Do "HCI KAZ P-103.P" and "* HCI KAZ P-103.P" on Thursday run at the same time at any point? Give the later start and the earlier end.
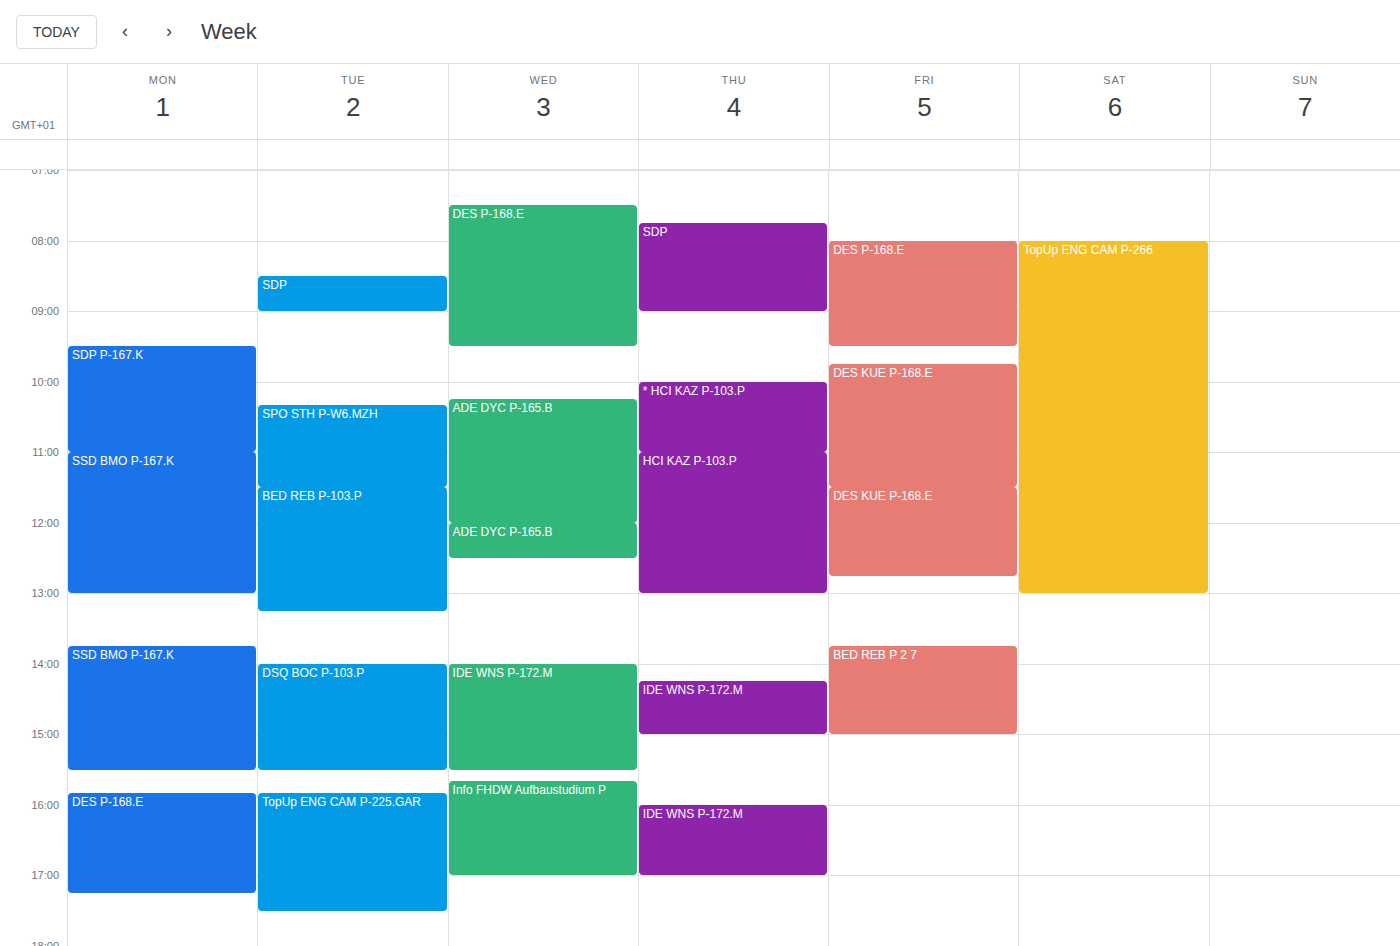
"* HCI KAZ P-103.P" ends at 11:00, exactly when "HCI KAZ P-103.P" starts -- they touch but do not overlap.